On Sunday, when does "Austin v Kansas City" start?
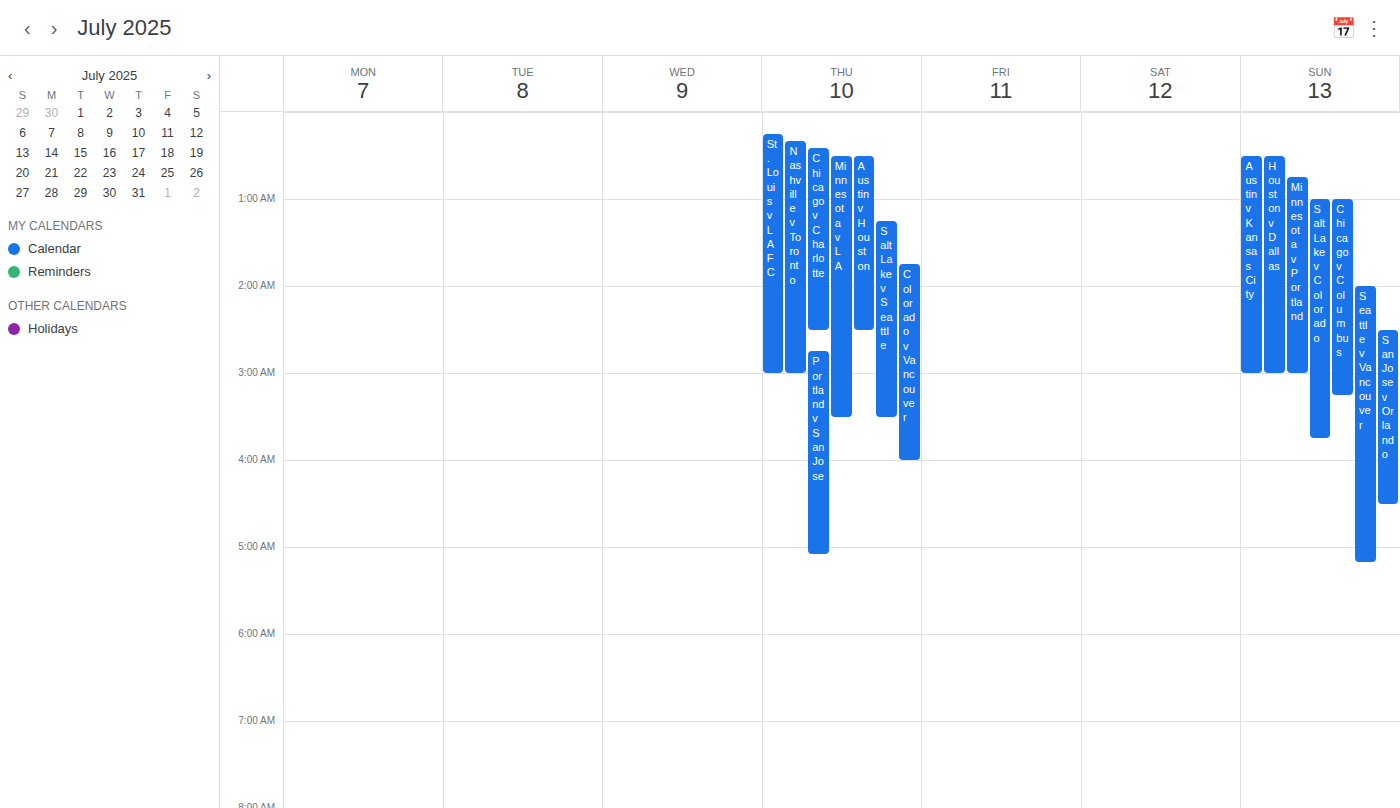
12:30 AM